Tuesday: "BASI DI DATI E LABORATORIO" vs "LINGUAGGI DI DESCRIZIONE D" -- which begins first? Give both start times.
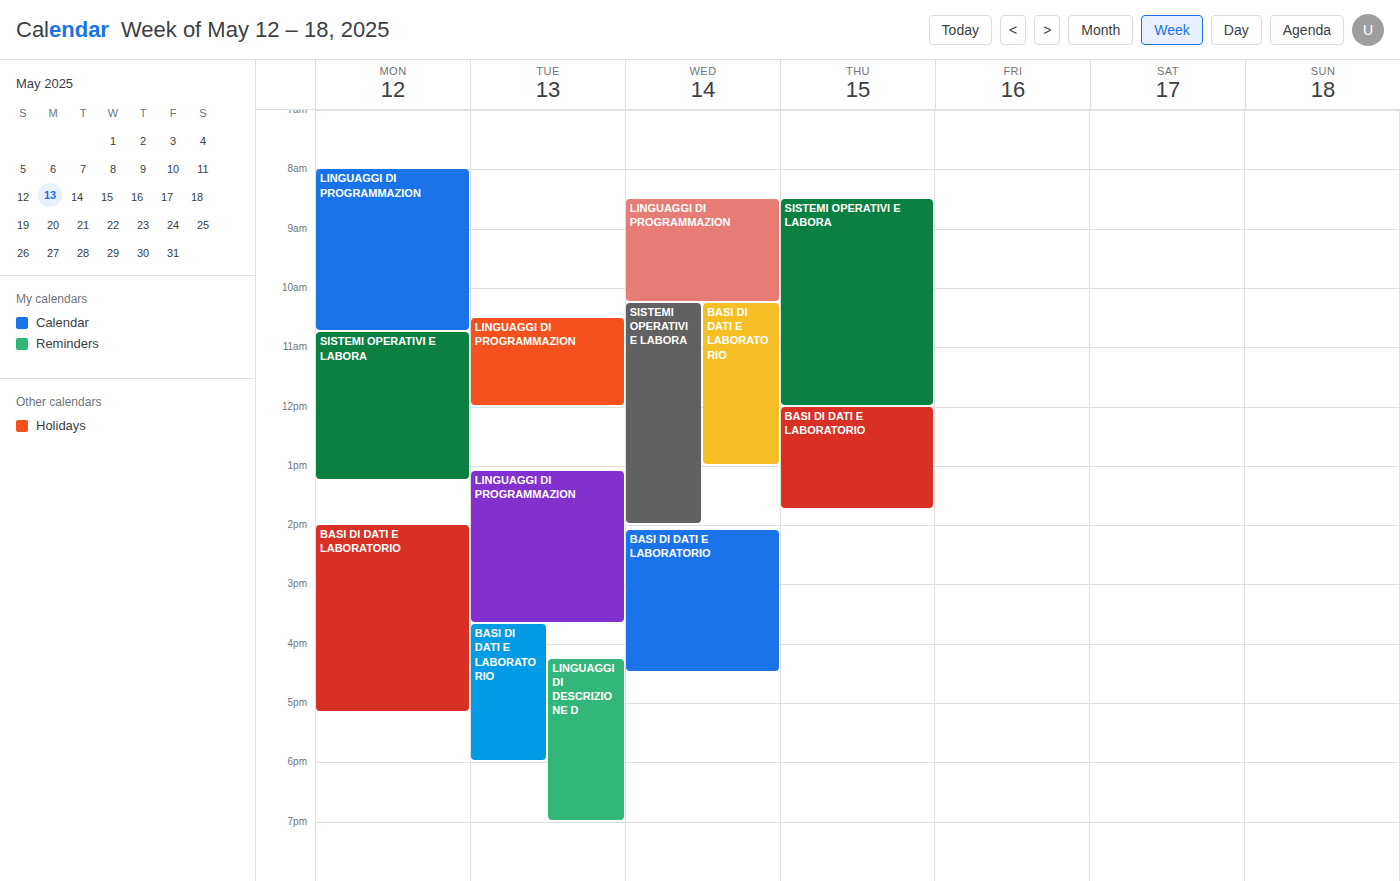
"BASI DI DATI E LABORATORIO" 3:40 PM; "LINGUAGGI DI DESCRIZIONE D" 4:15 PM.